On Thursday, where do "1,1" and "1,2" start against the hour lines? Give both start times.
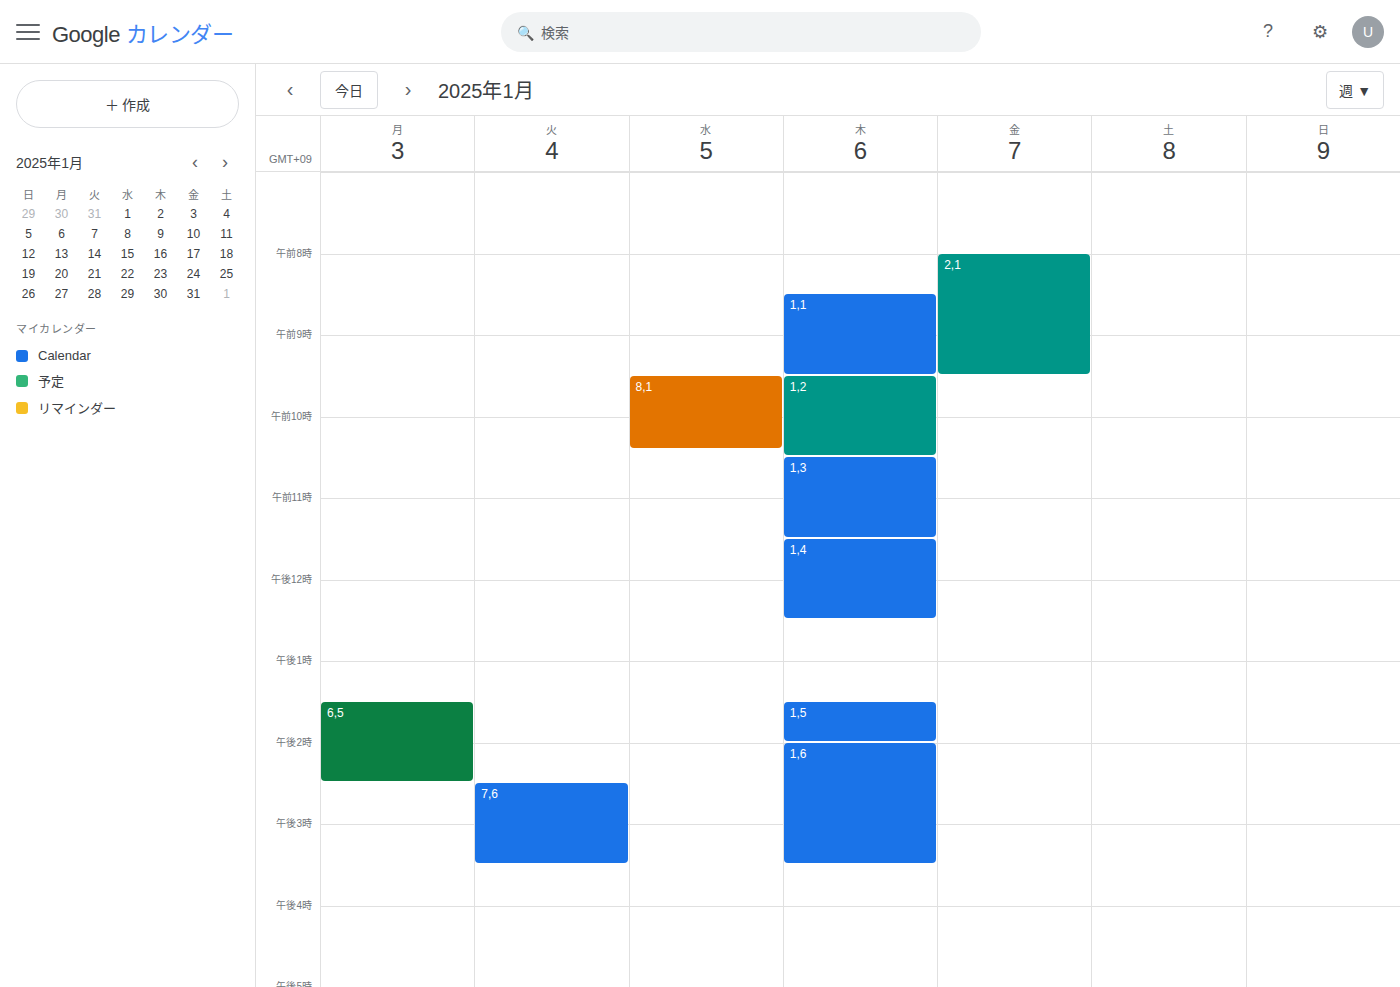
"1,1": 8:30 AM, halfway between the 8 AM and 9 AM lines. "1,2": 9:30 AM, halfway between the 9 AM and 10 AM lines.